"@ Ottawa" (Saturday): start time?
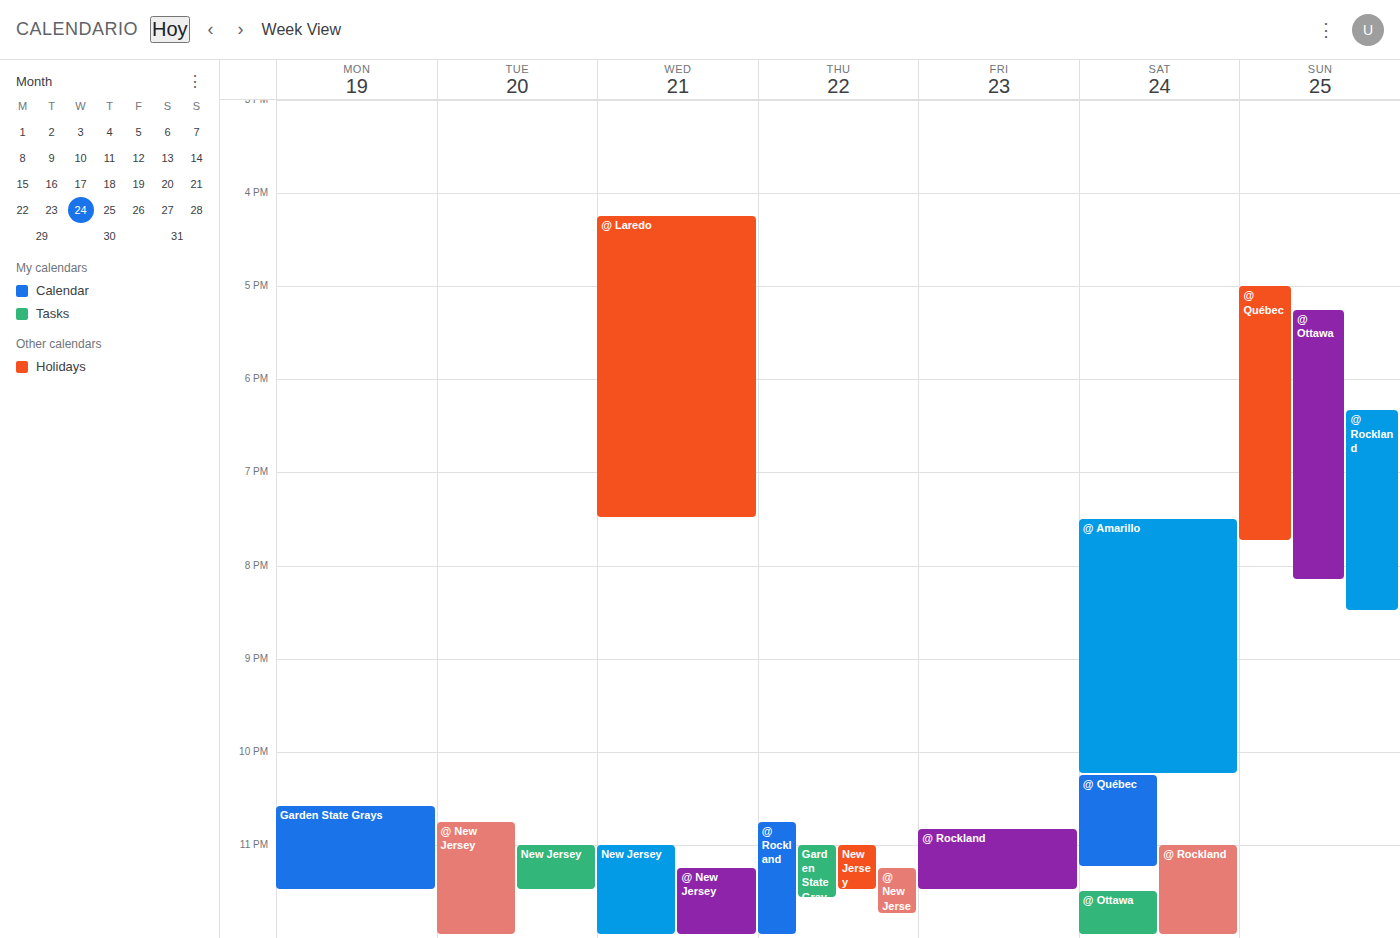
11:30 PM